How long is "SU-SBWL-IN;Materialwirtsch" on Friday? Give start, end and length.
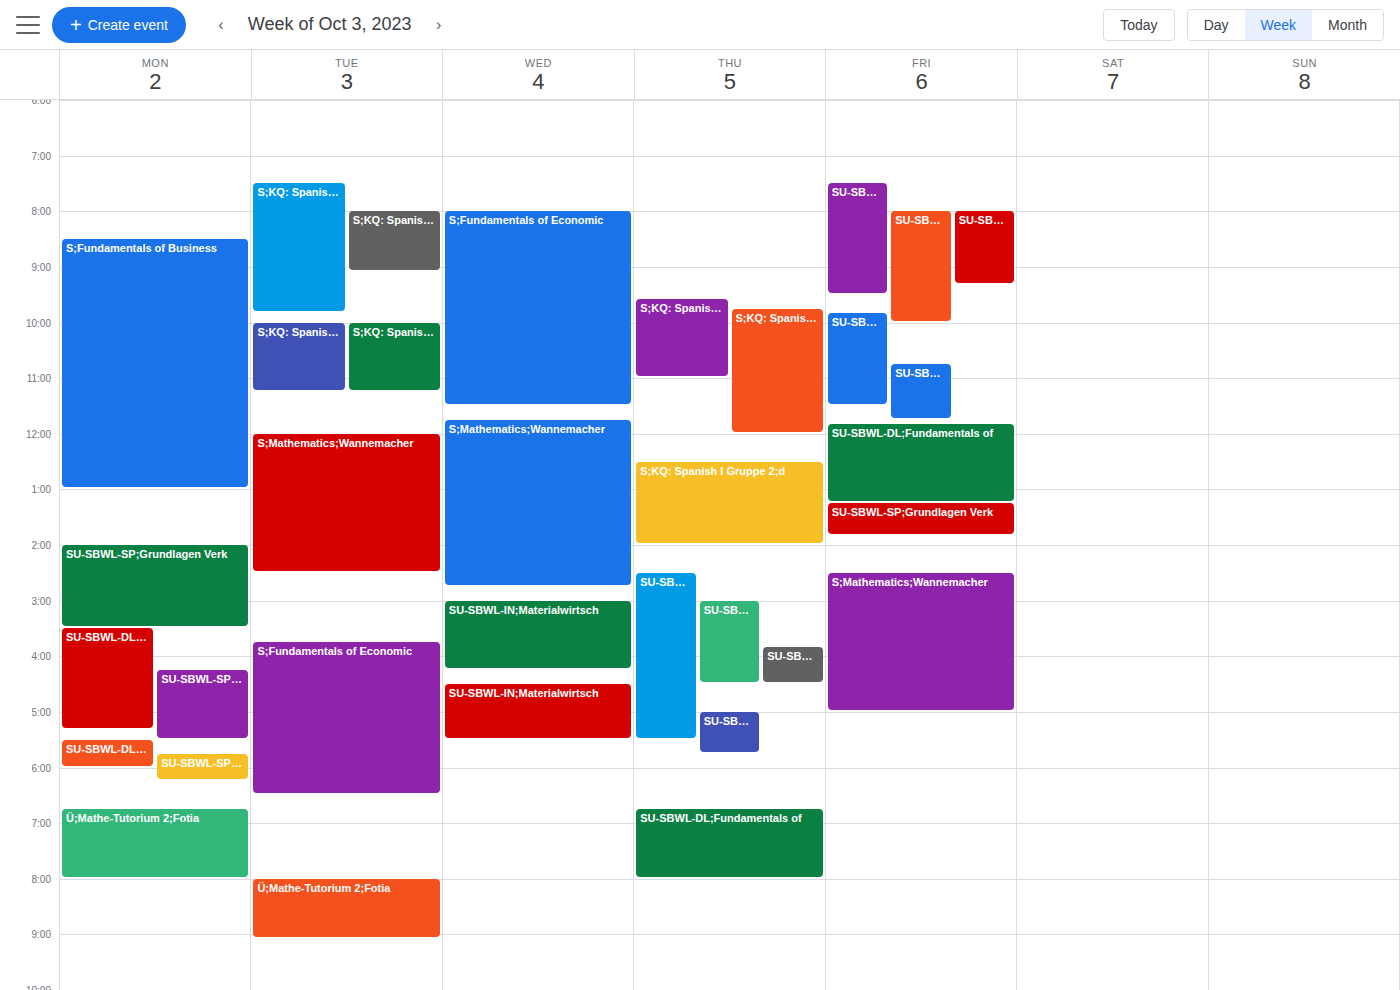
7:30 AM to 9:30 AM, 2 hours